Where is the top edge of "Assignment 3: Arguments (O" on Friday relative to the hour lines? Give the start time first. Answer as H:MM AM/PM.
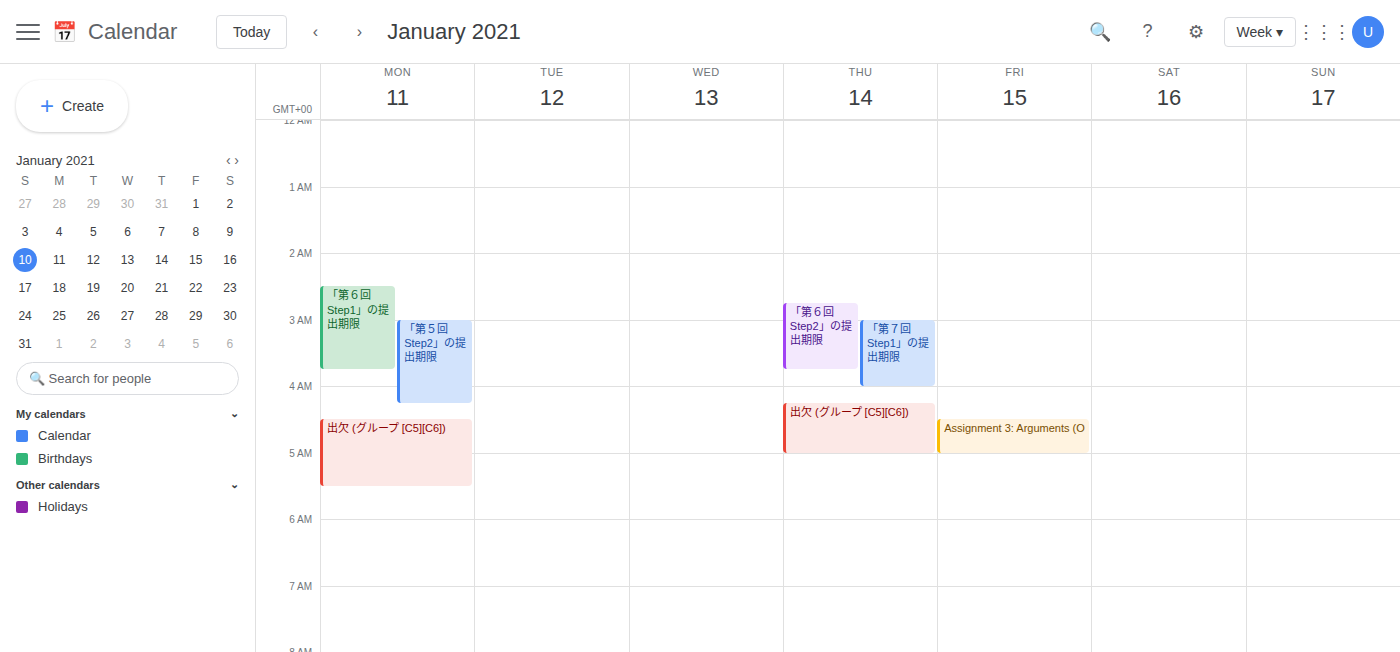
4:30 AM -- halfway between the 4 AM and 5 AM lines.